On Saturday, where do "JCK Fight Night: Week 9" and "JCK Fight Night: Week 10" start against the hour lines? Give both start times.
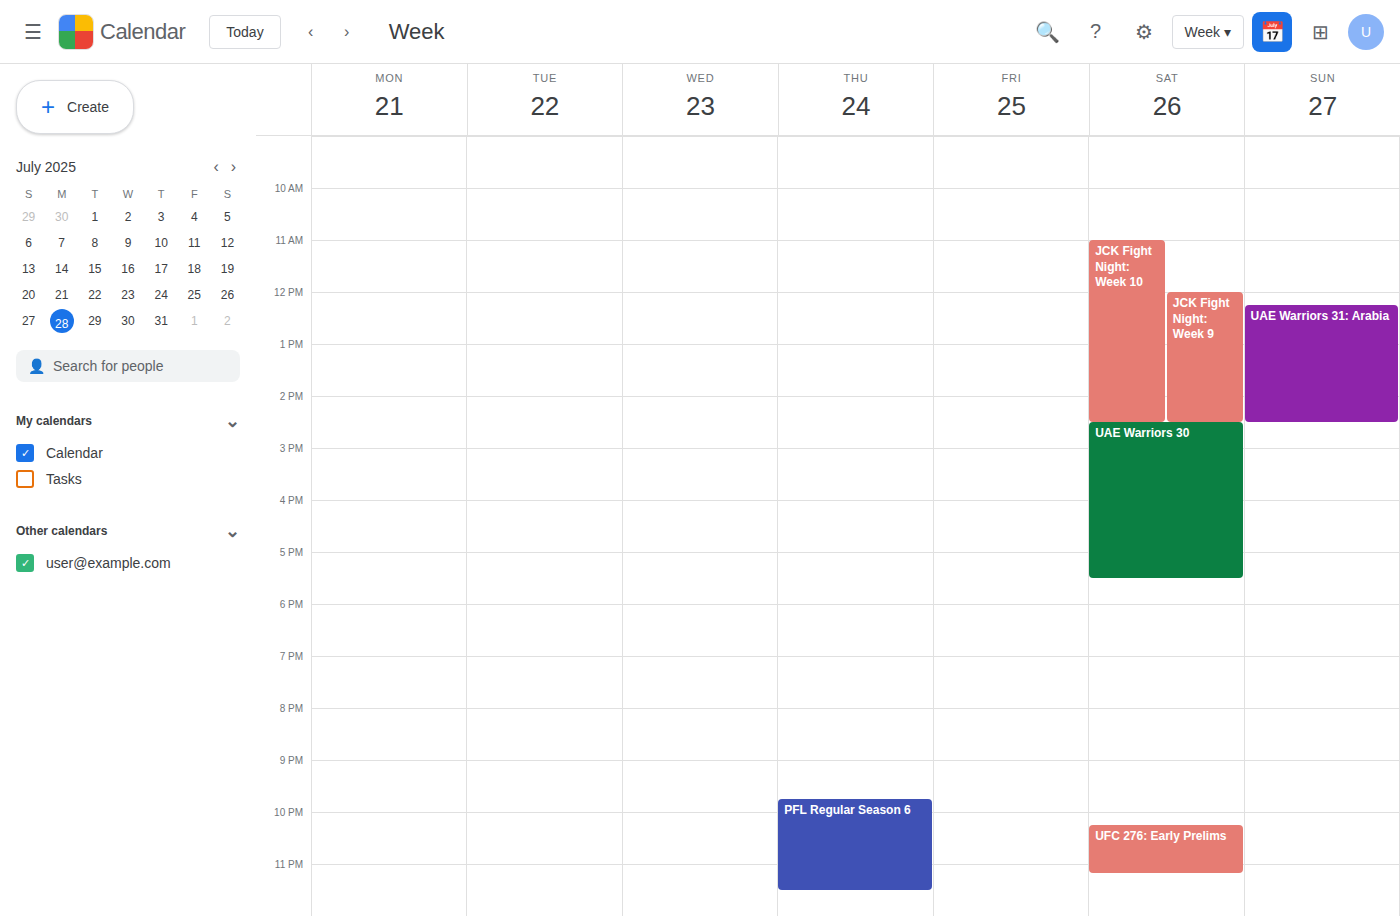
"JCK Fight Night: Week 9": 12:00 PM, exactly on the 12 PM line. "JCK Fight Night: Week 10": 11:00 AM, exactly on the 11 AM line.